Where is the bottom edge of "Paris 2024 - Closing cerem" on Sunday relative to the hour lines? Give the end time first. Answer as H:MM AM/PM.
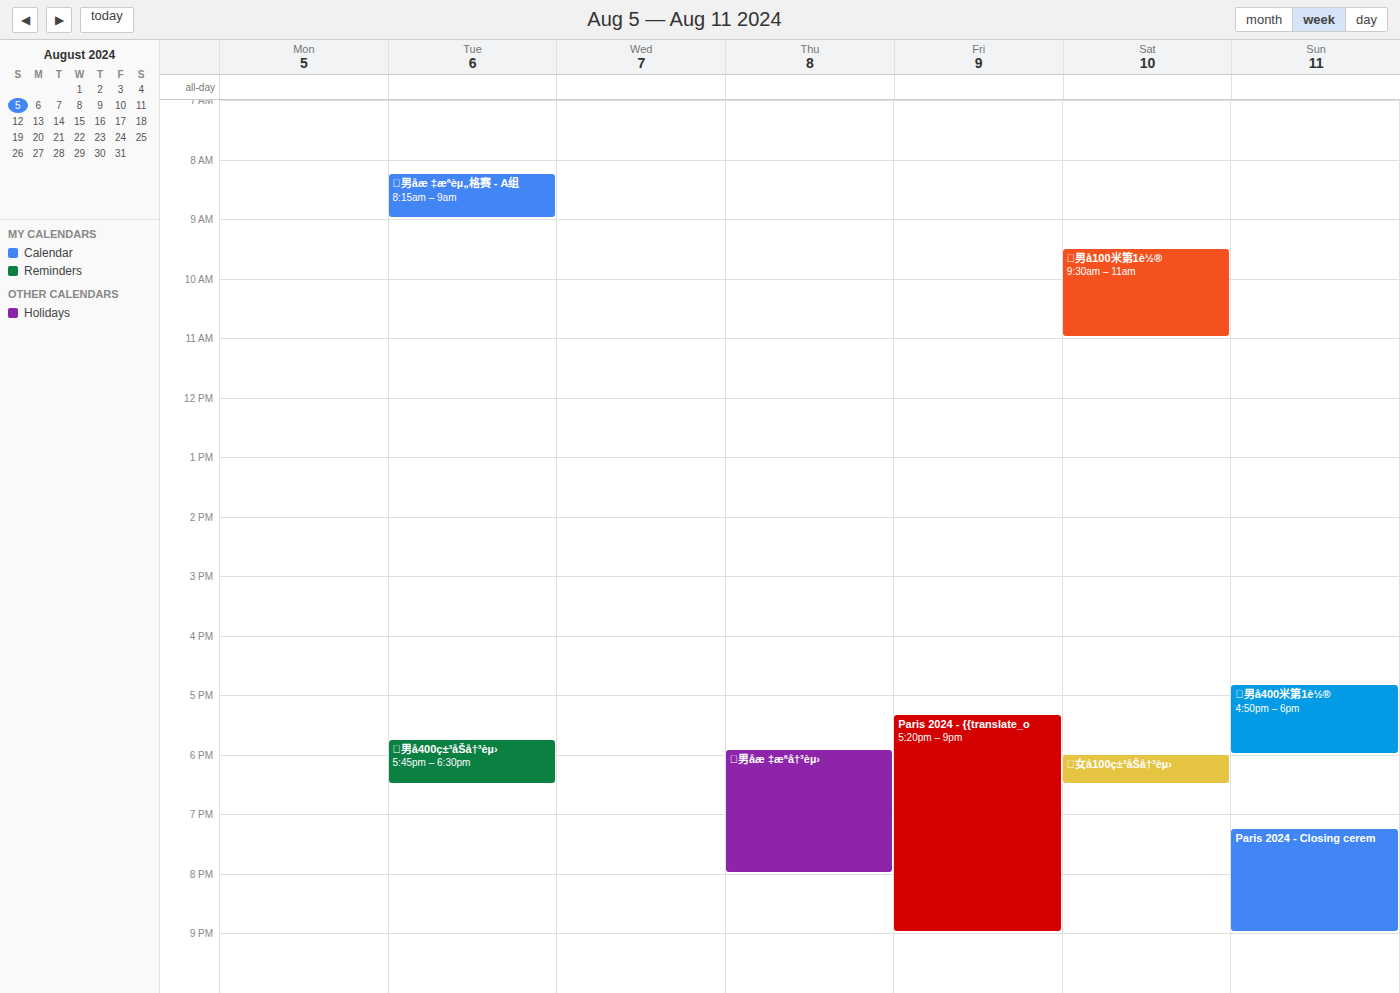
9:00 PM -- exactly on the 9 PM line.